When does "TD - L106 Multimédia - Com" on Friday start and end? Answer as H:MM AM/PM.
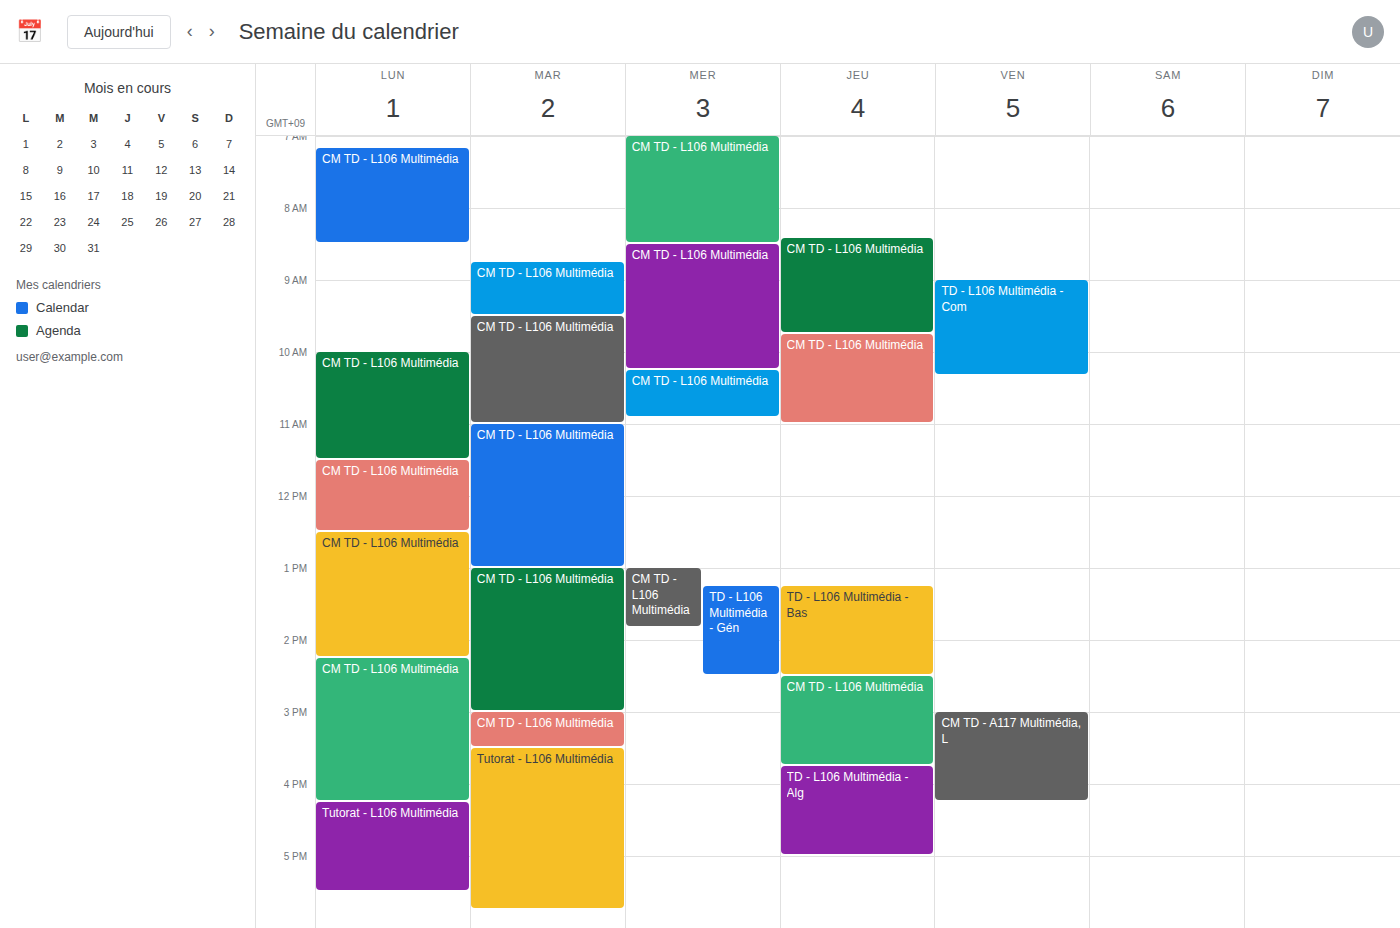
9:00 AM to 10:20 AM